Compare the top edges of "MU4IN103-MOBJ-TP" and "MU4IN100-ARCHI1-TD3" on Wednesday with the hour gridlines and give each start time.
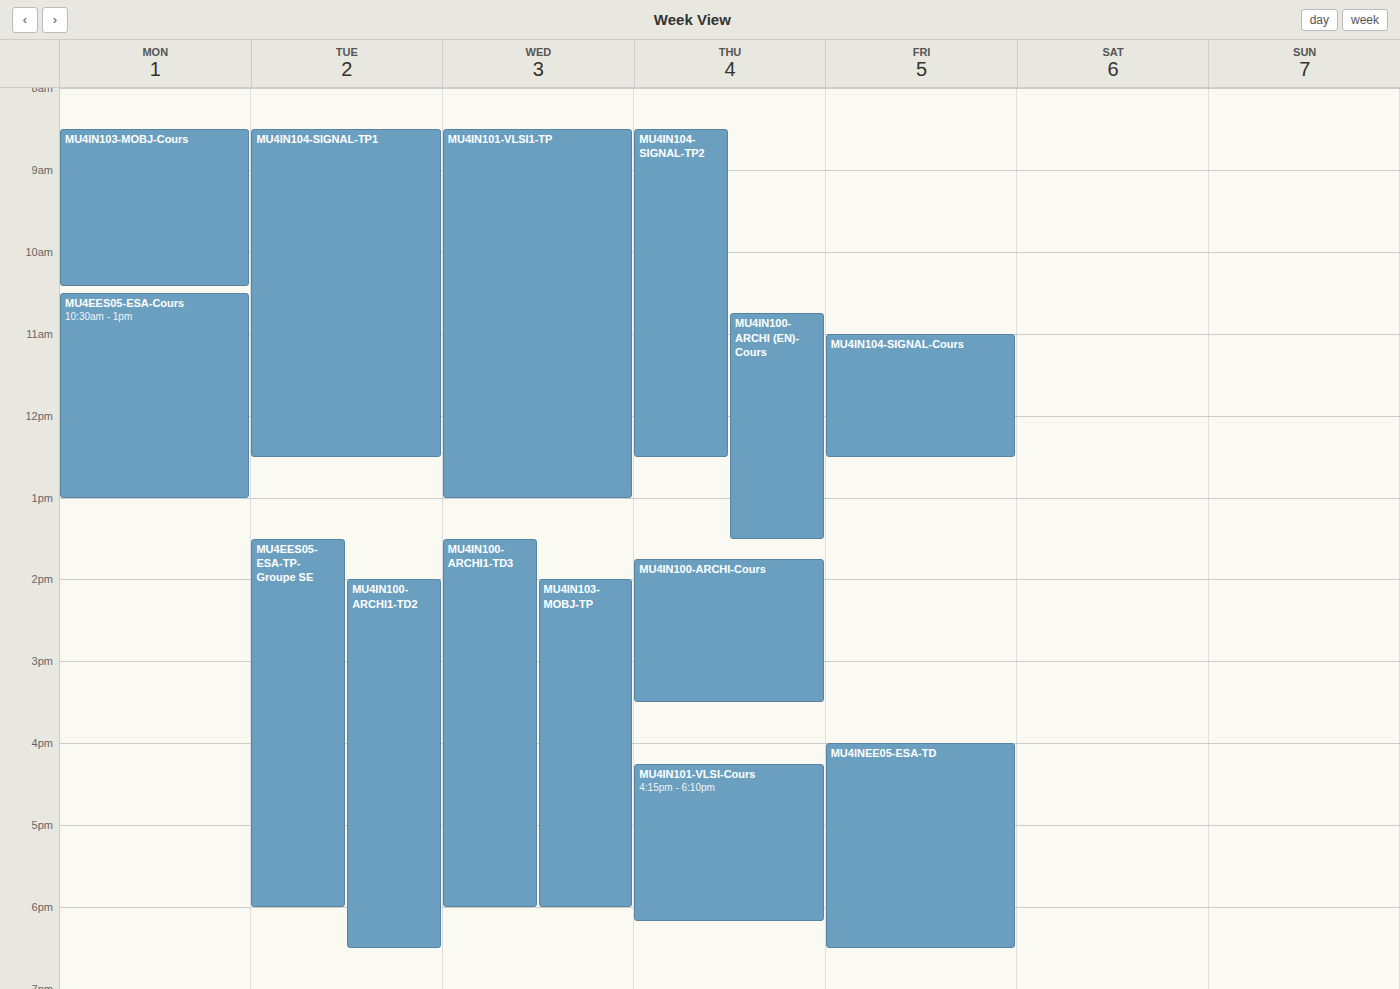
"MU4IN103-MOBJ-TP": 2:00 PM, exactly on the 2 PM line. "MU4IN100-ARCHI1-TD3": 1:30 PM, halfway between the 1 PM and 2 PM lines.